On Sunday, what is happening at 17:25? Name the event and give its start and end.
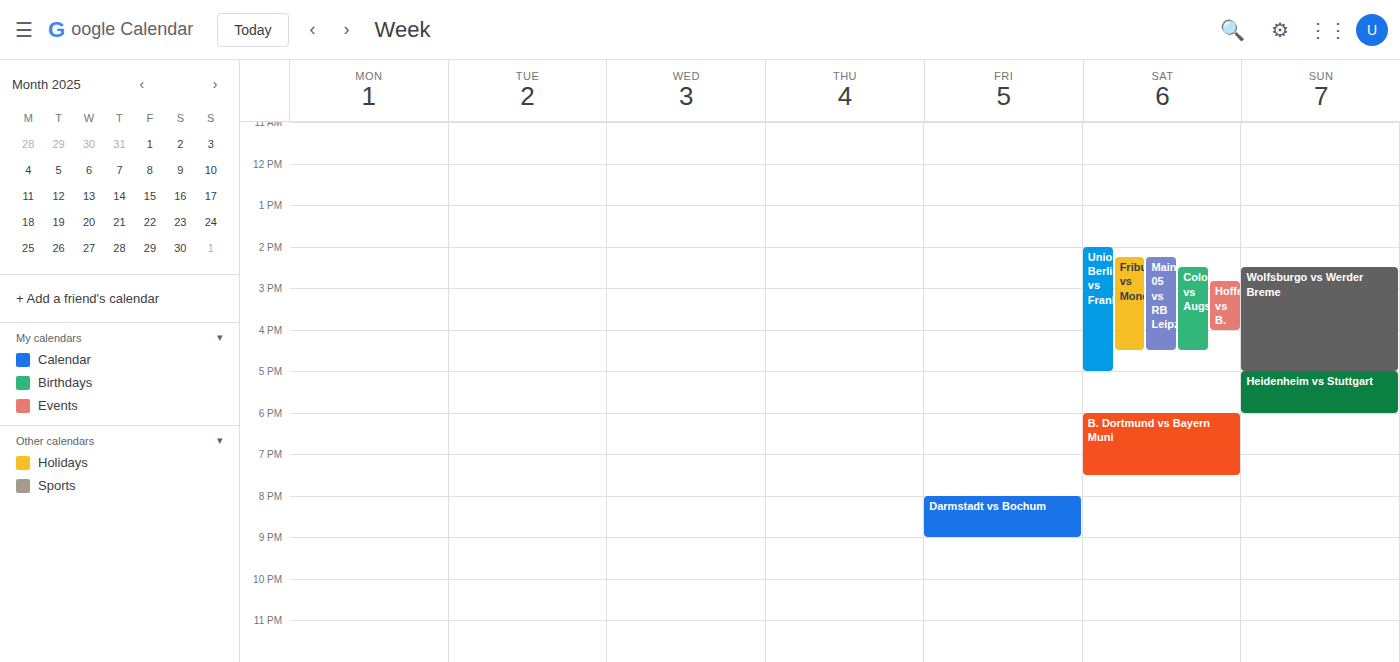
"Heidenheim vs Stuttgart", 17:00 to 18:00